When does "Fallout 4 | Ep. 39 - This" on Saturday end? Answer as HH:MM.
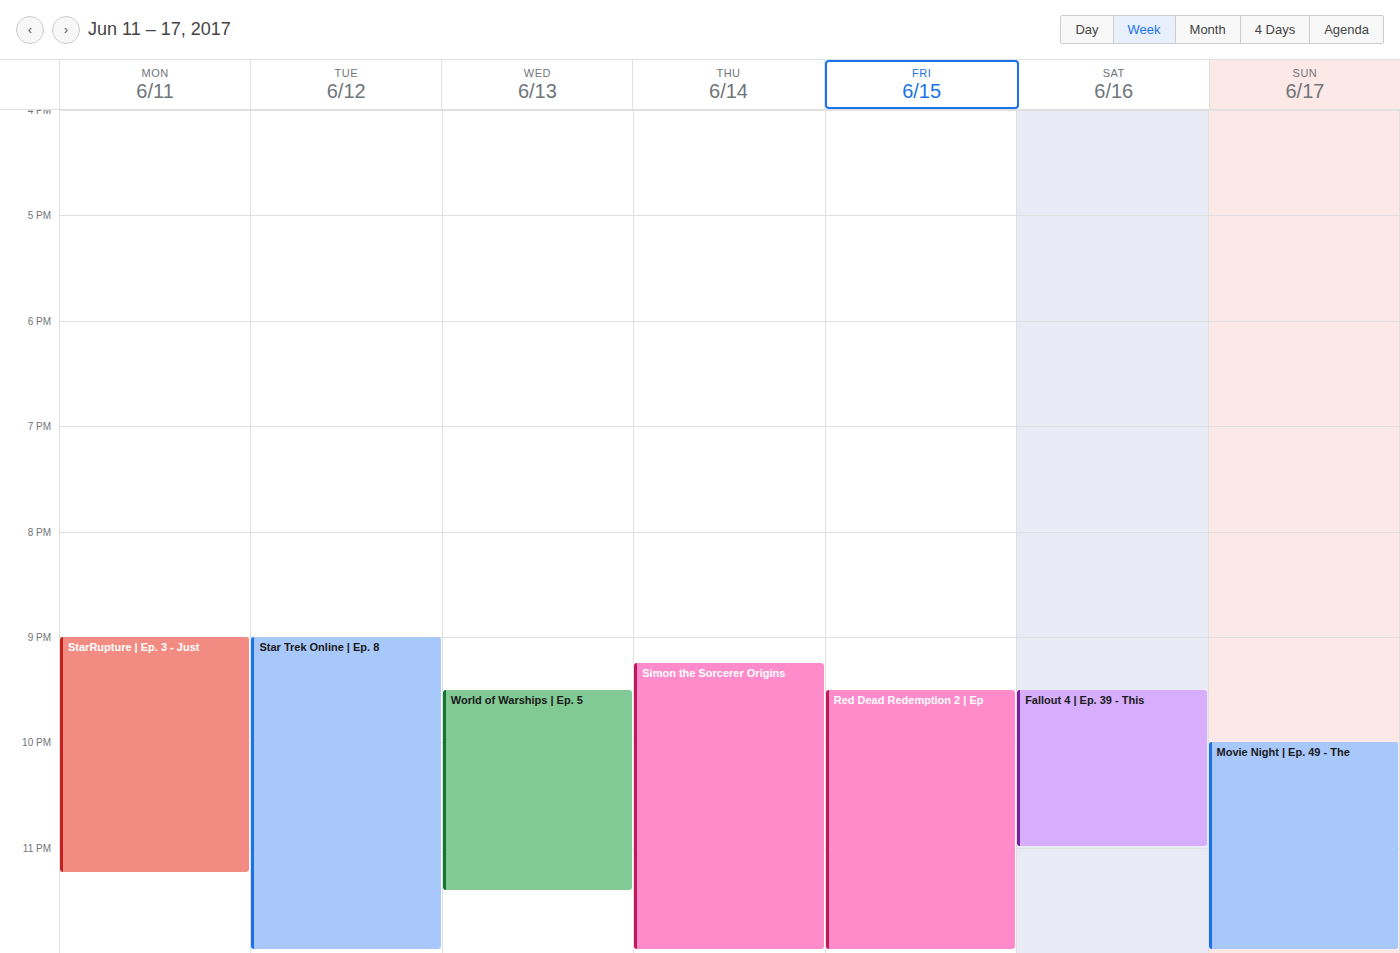
23:00